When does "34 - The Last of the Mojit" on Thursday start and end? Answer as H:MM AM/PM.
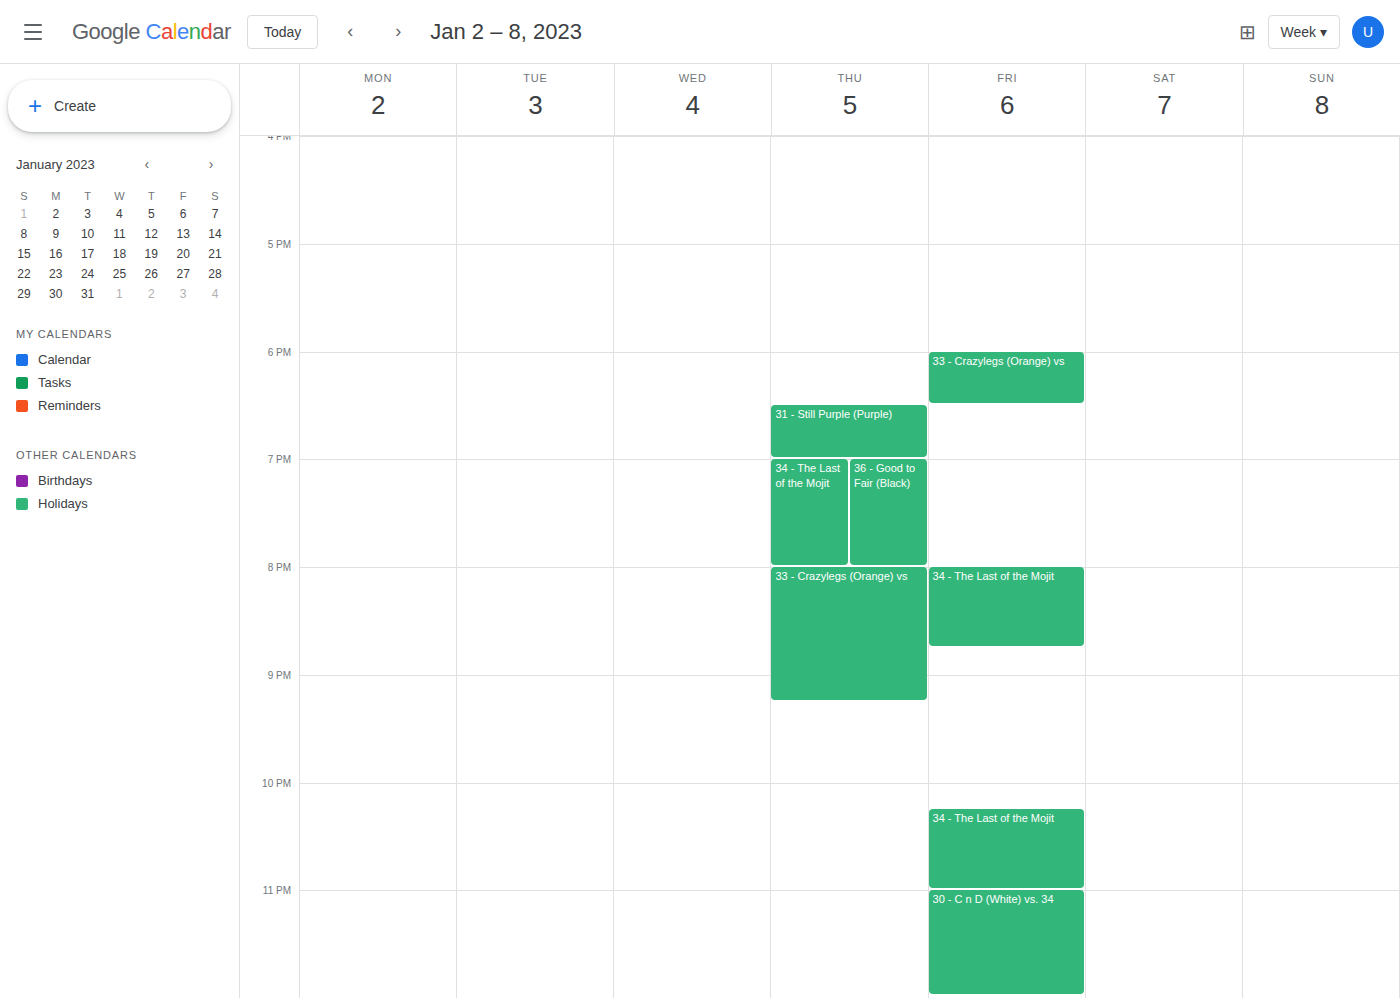
7:00 PM to 8:00 PM